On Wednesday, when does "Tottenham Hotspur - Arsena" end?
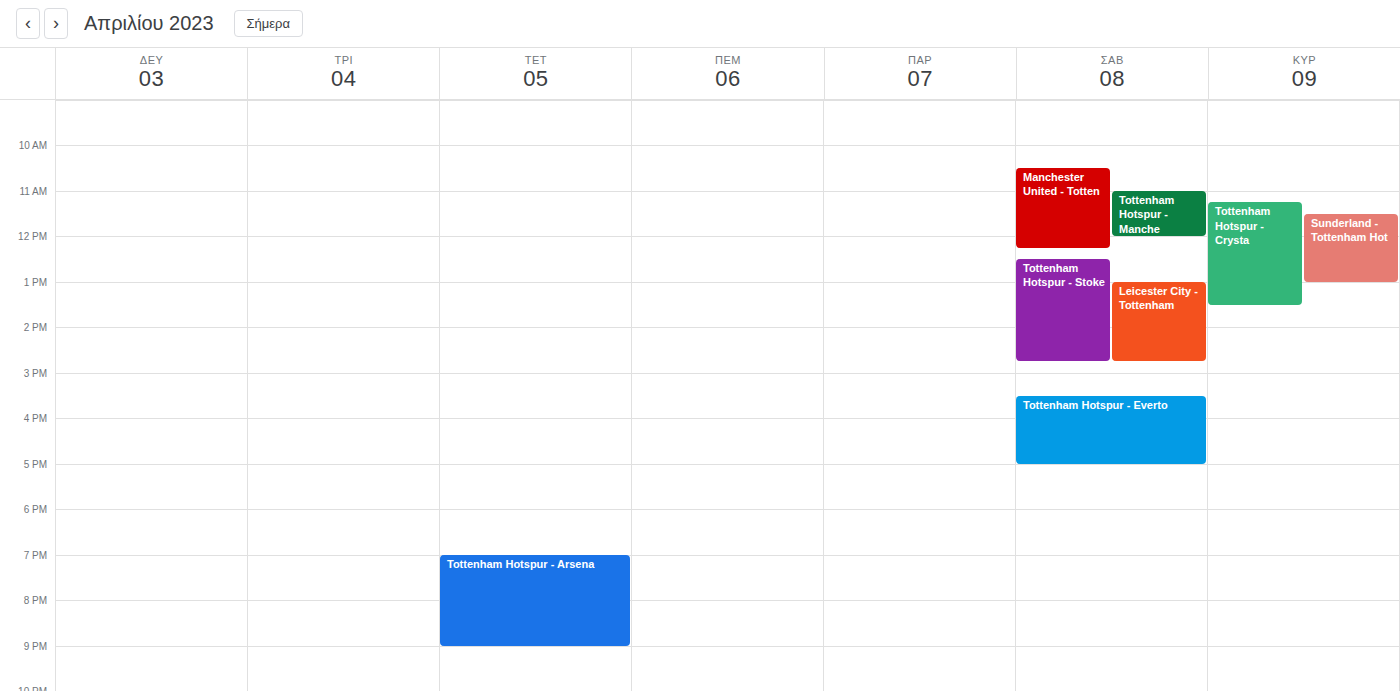
9:00 PM